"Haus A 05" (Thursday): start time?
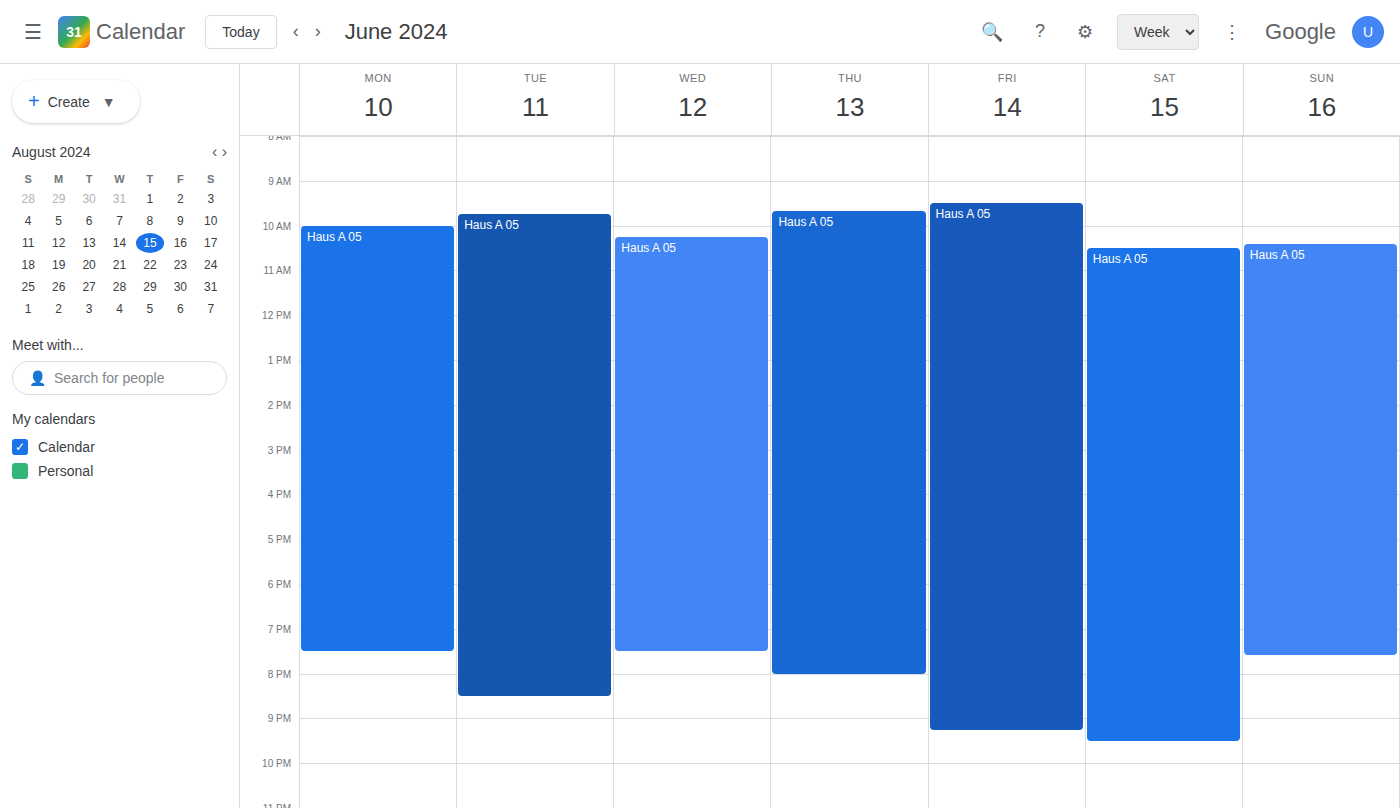
09:40